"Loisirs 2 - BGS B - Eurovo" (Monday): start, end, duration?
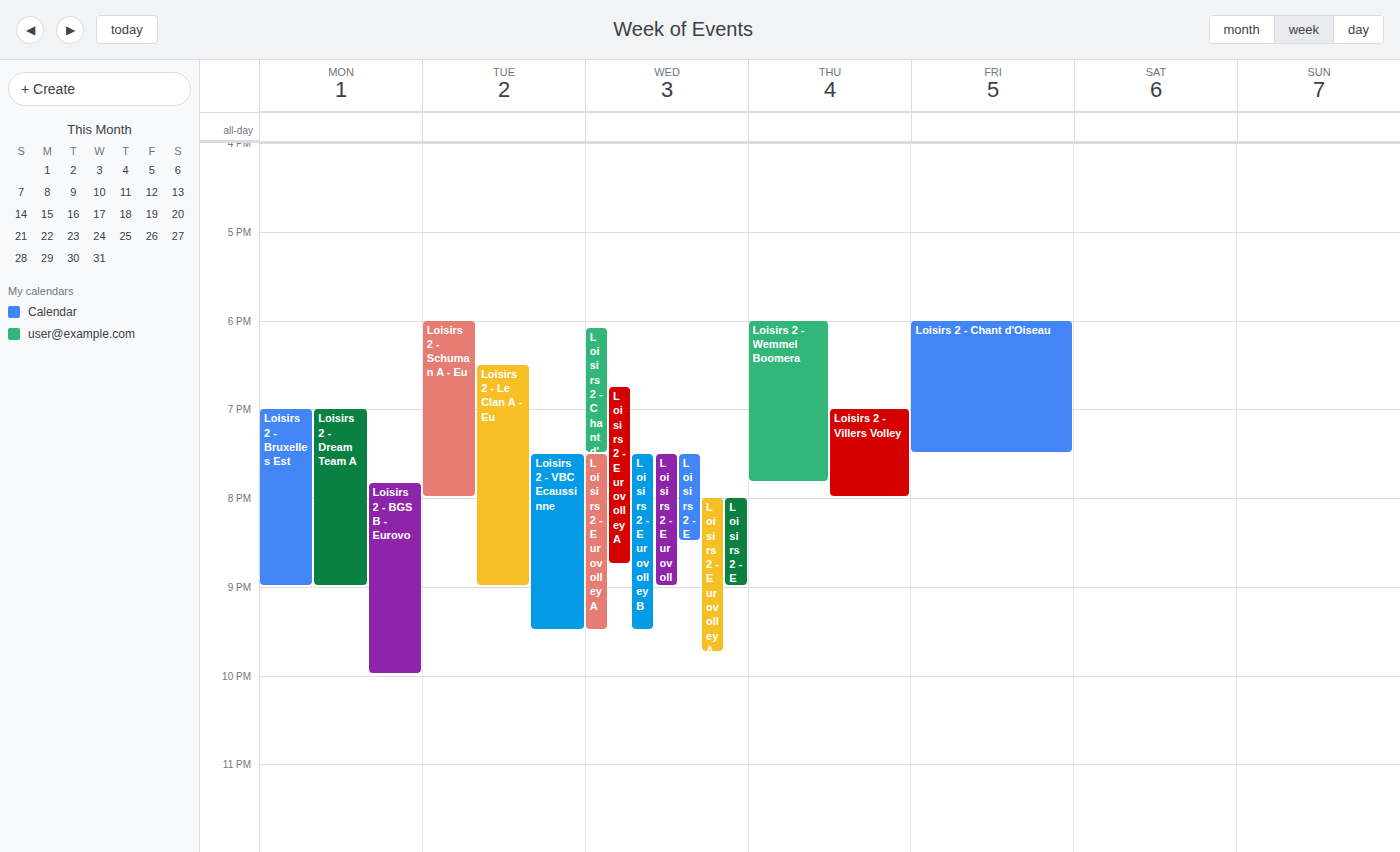
19:50 to 22:00, 2 hours 10 minutes